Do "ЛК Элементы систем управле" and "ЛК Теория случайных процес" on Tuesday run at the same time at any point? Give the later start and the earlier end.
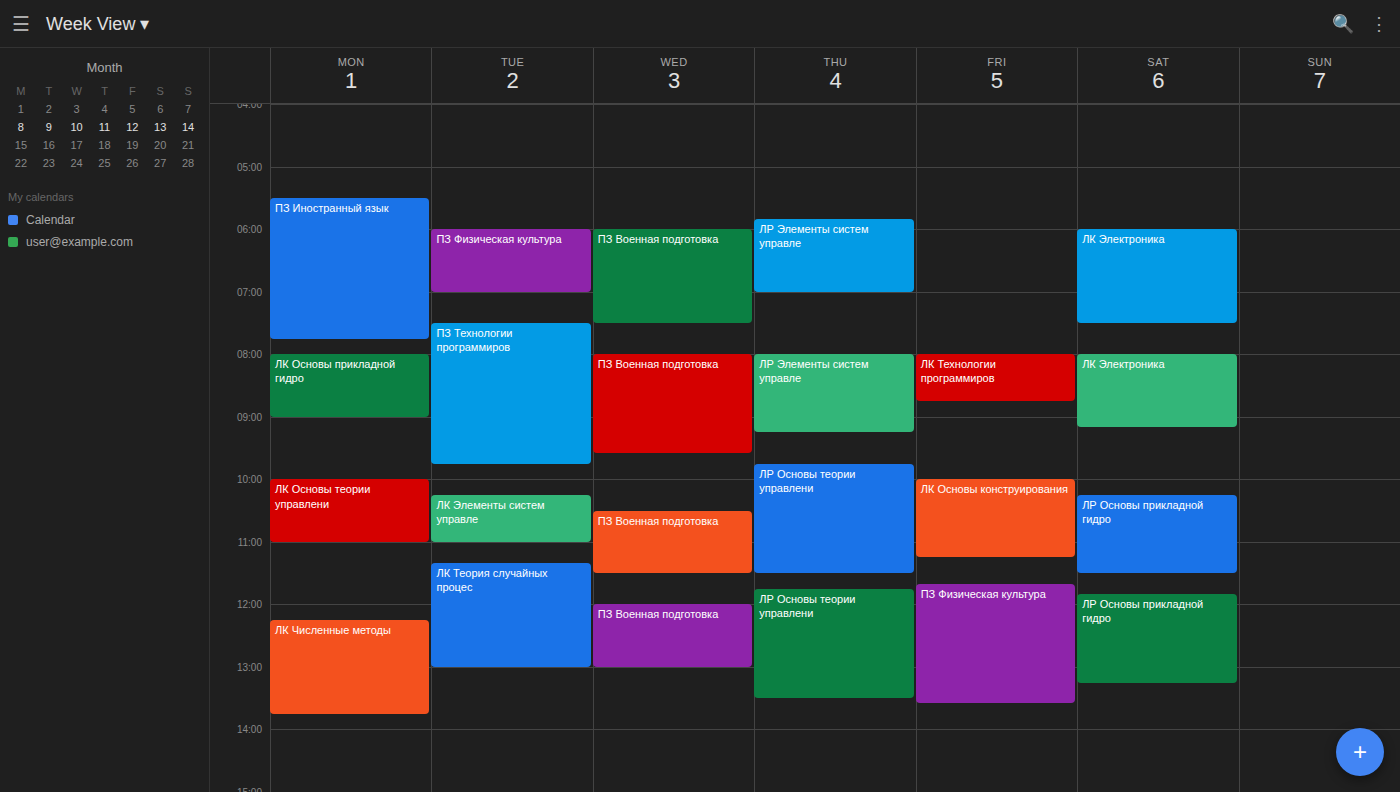
"ЛК Элементы систем управле" ends at 11:00 AM and "ЛК Теория случайных процес" starts at 11:20 AM -- no overlap.